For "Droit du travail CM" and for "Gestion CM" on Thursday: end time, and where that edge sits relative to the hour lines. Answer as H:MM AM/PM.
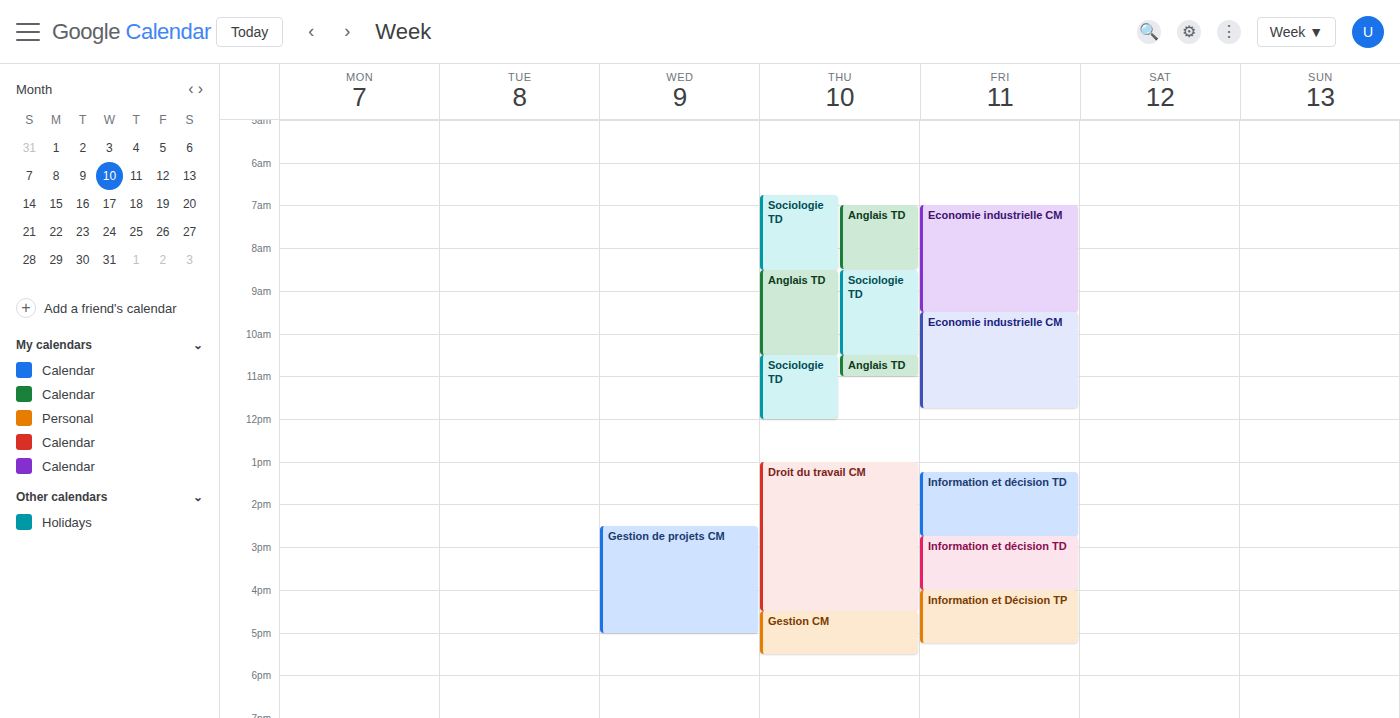
"Droit du travail CM": 4:30 PM, halfway between the 4 PM and 5 PM lines. "Gestion CM": 5:30 PM, halfway between the 5 PM and 6 PM lines.